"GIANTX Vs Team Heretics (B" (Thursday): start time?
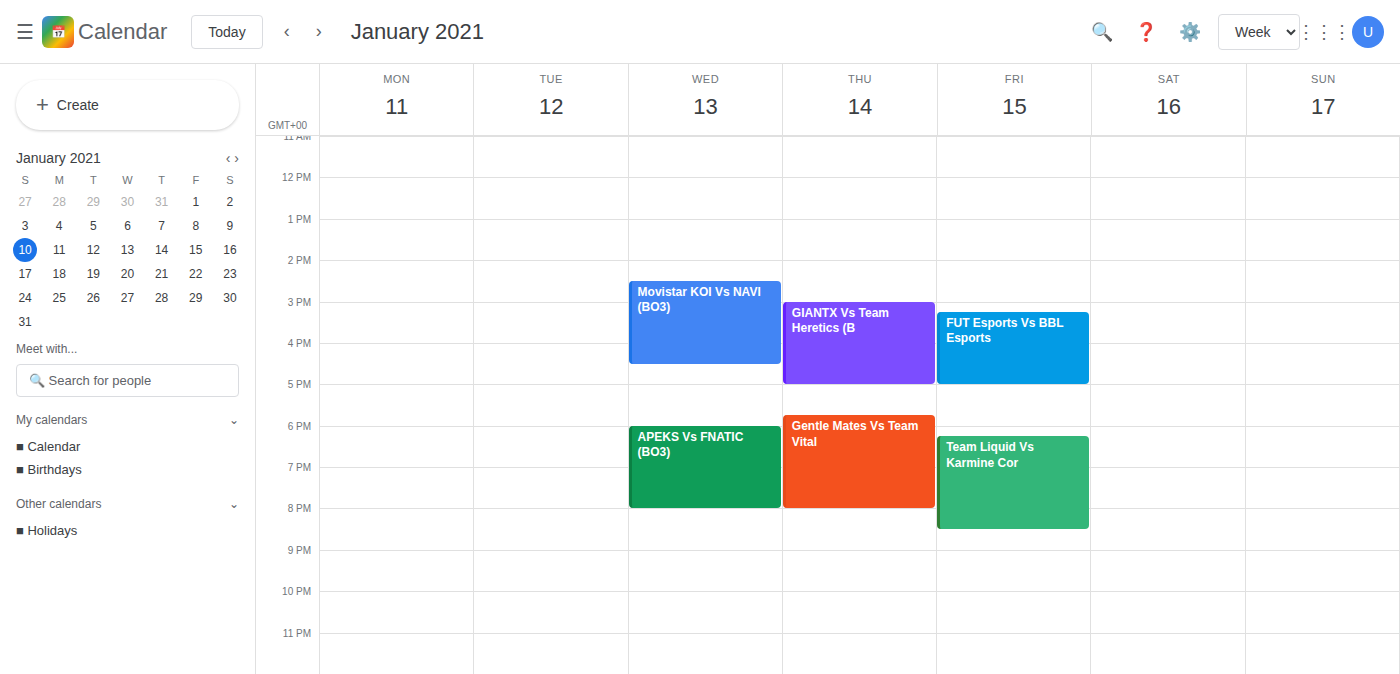
3:00 PM